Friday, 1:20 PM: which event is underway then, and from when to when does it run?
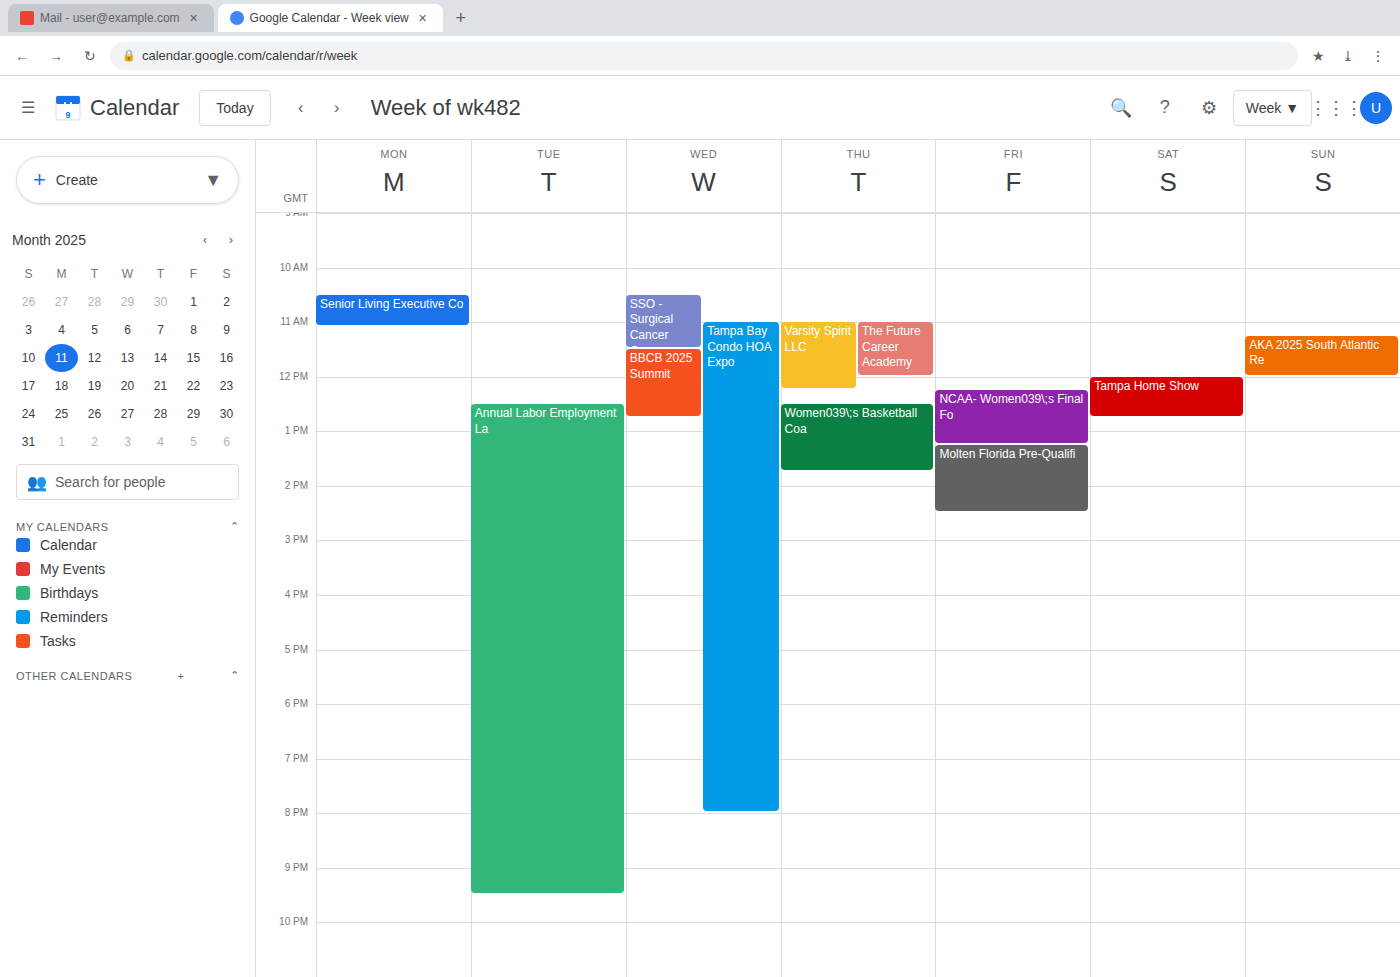
"Molten Florida Pre-Qualifi", 1:15 PM to 2:30 PM